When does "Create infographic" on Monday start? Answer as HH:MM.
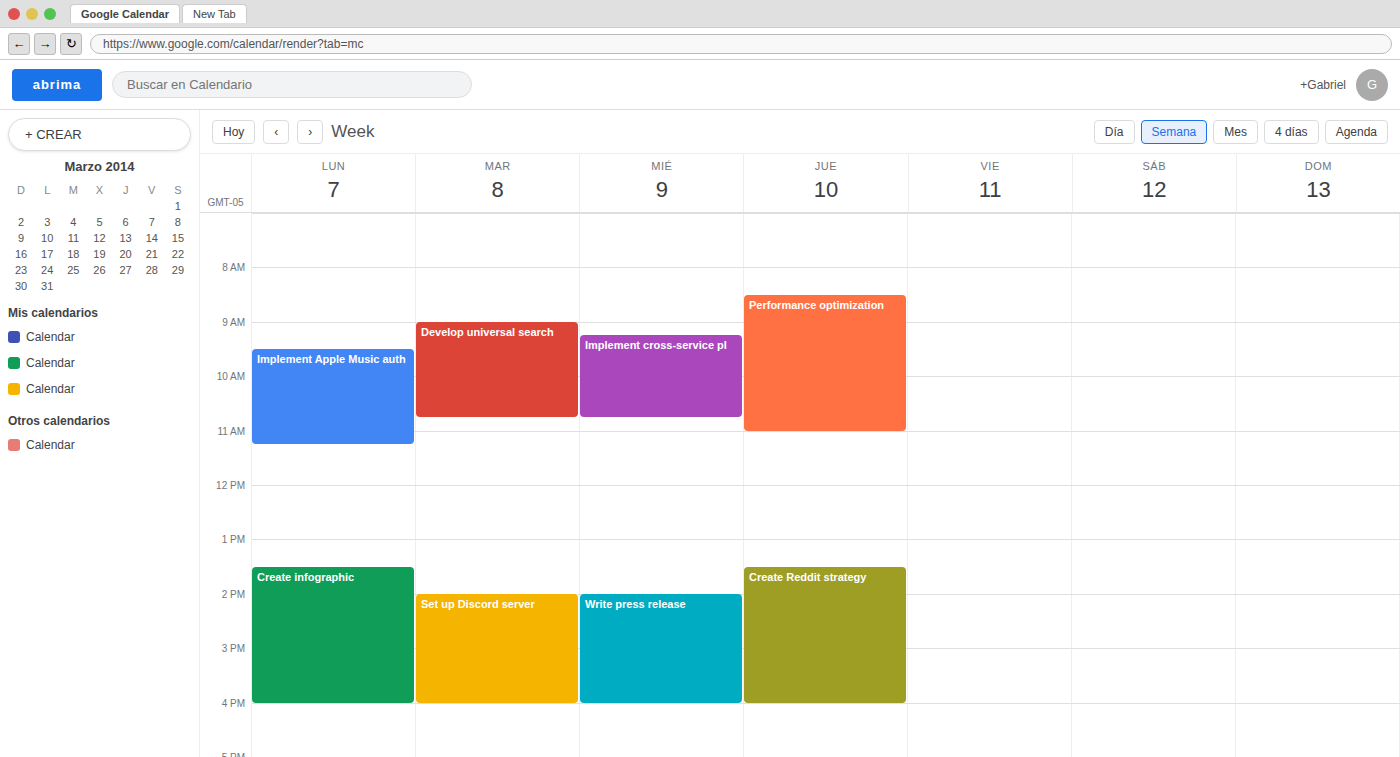
13:30